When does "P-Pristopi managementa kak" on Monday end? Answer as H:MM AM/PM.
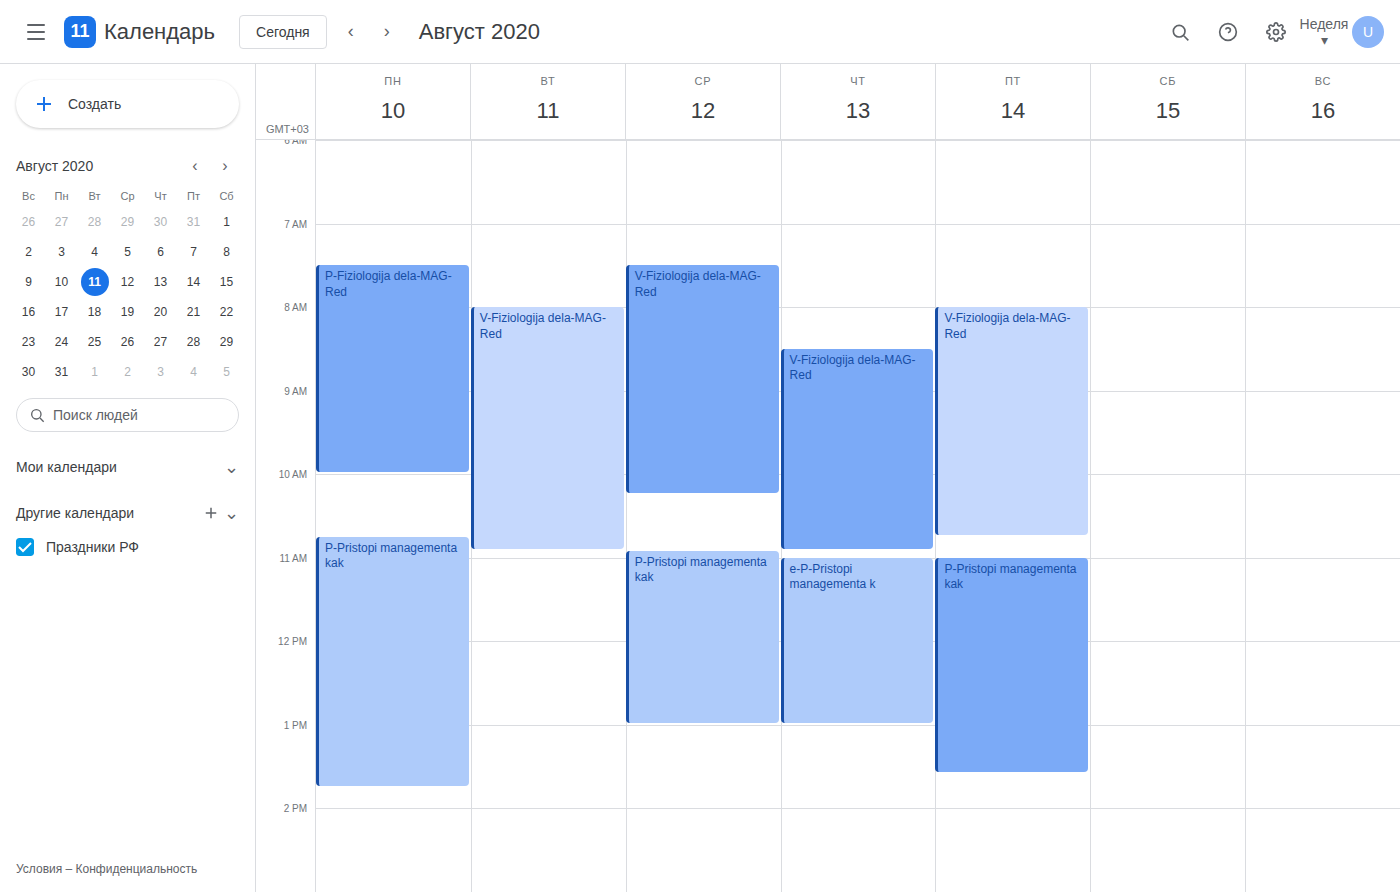
1:45 PM